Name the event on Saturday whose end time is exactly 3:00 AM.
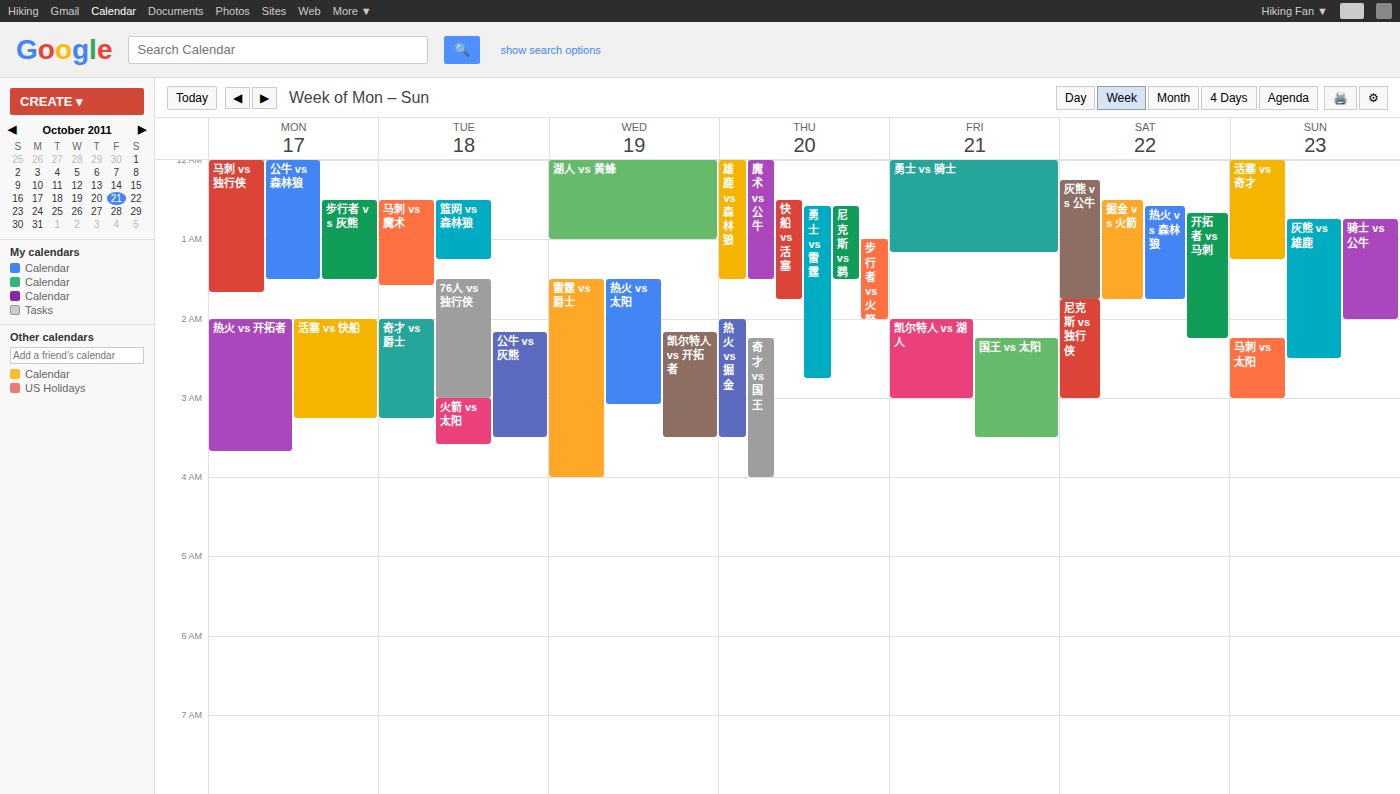
"尼克斯 vs 独行侠"